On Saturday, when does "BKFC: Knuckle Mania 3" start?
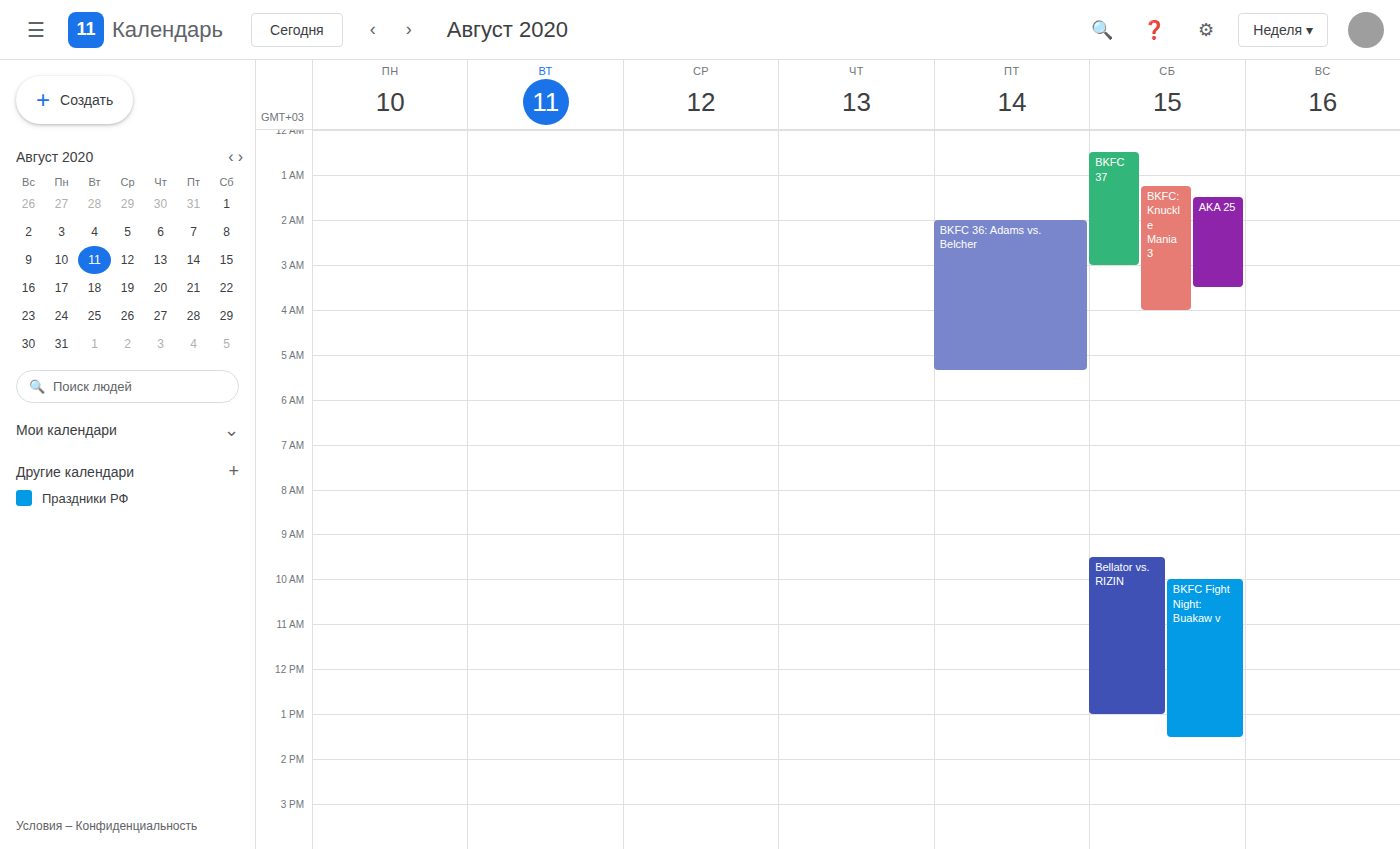
1:15 AM